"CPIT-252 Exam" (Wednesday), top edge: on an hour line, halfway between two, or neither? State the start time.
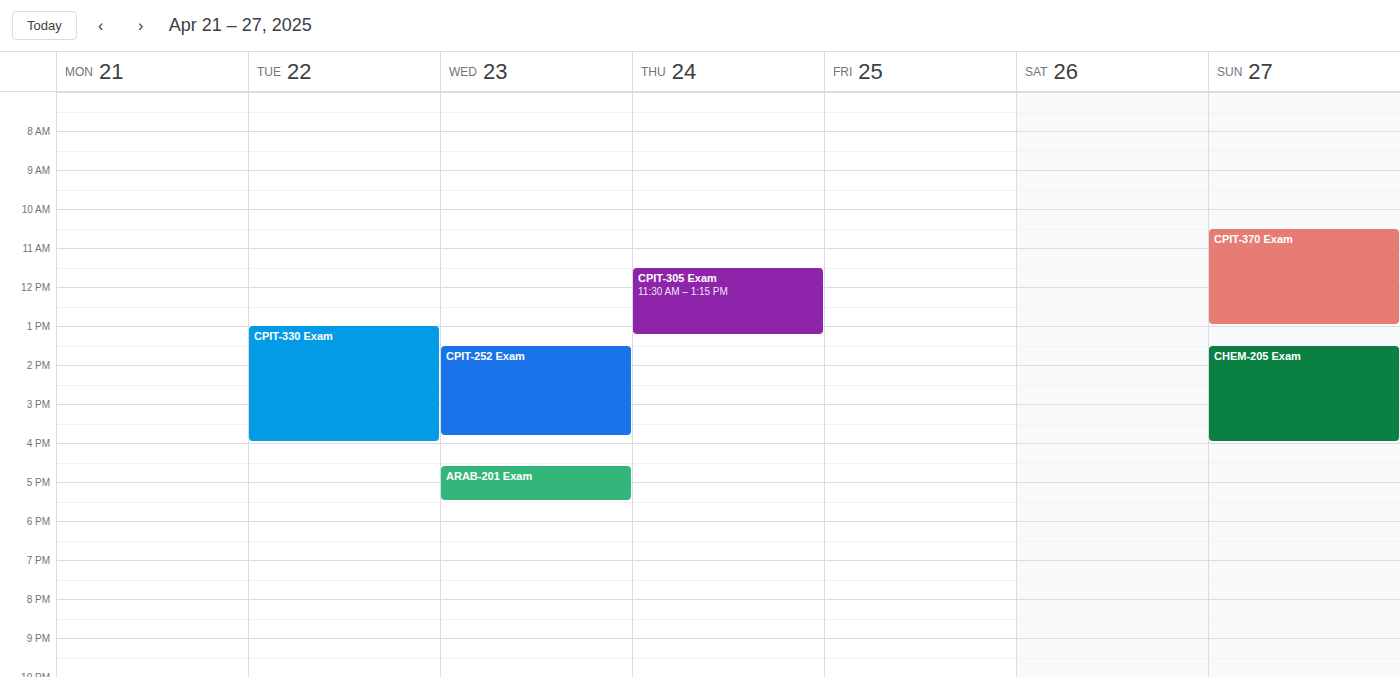
1:30 PM -- halfway between the 1 PM and 2 PM lines.